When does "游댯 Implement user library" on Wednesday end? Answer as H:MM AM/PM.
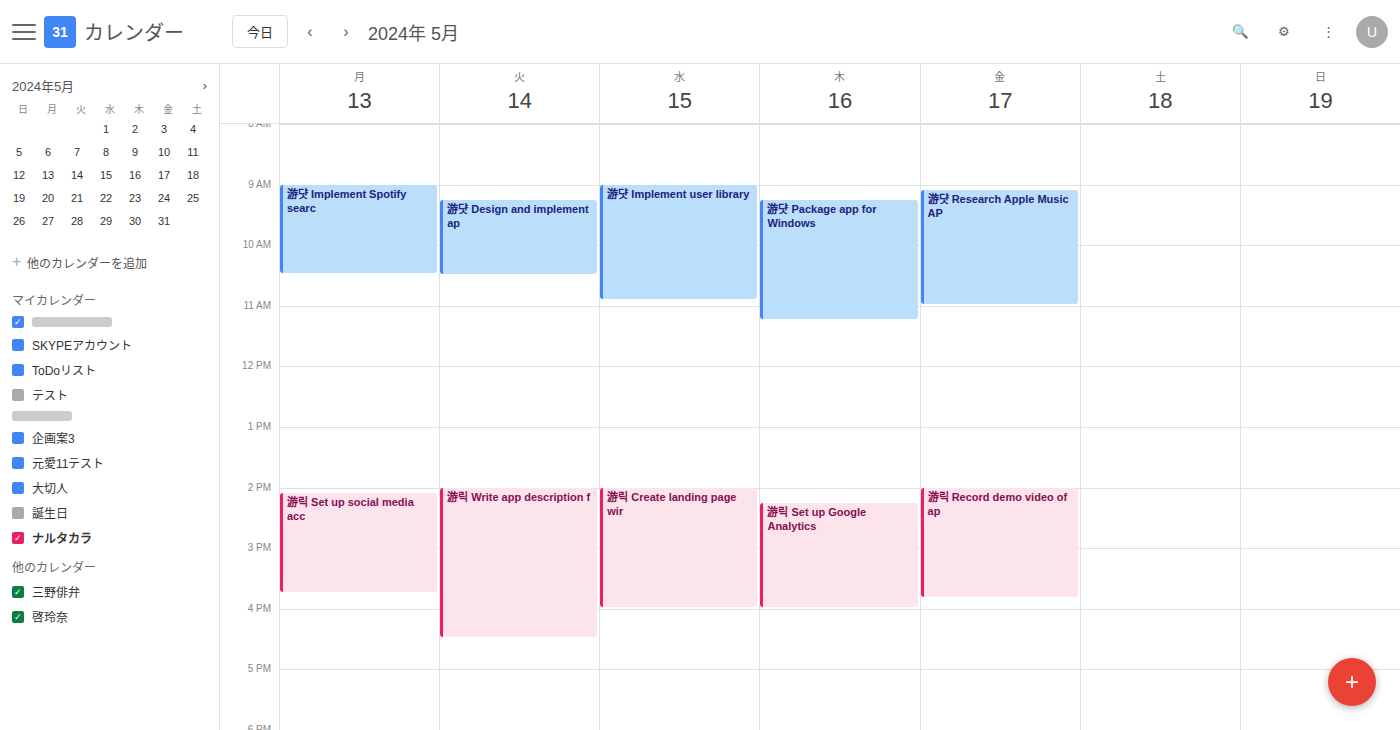
10:55 AM